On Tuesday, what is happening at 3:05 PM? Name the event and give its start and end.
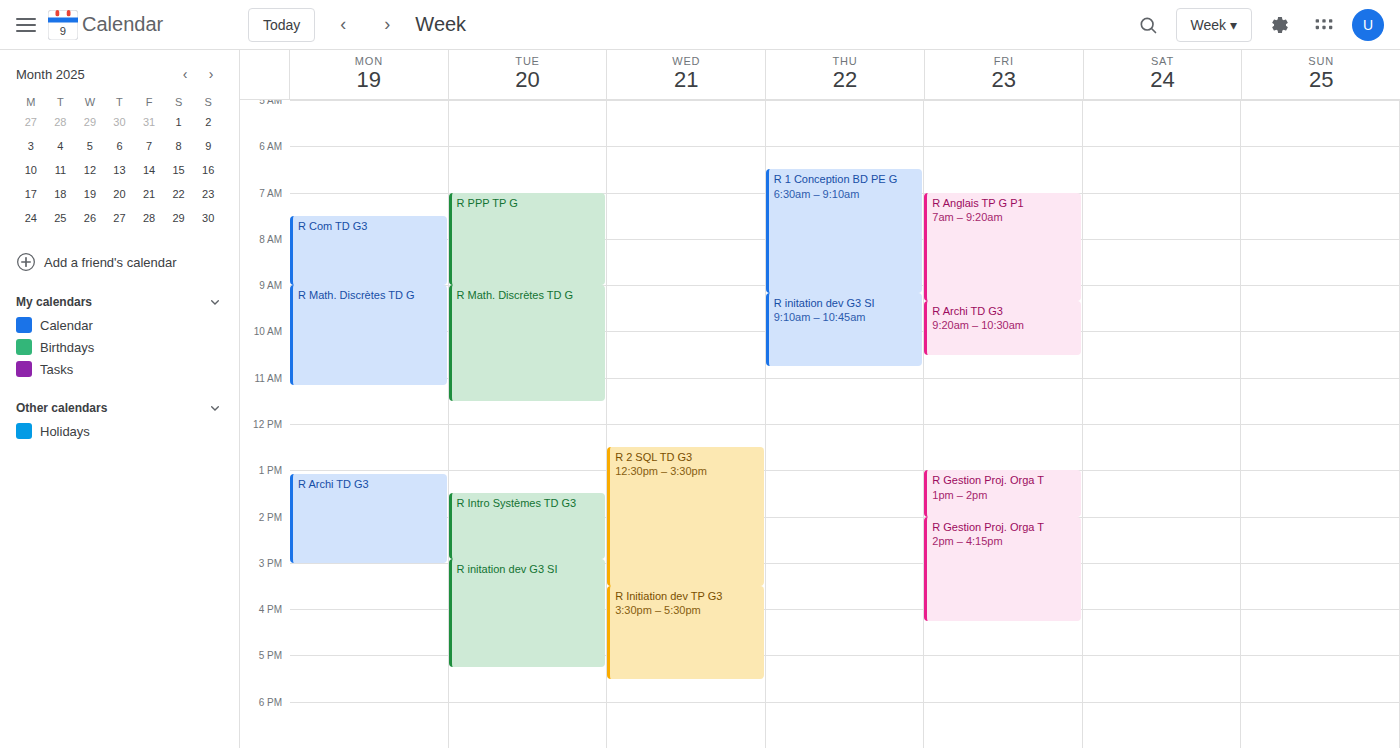
"R initation dev G3 SI", 2:55 PM to 5:15 PM